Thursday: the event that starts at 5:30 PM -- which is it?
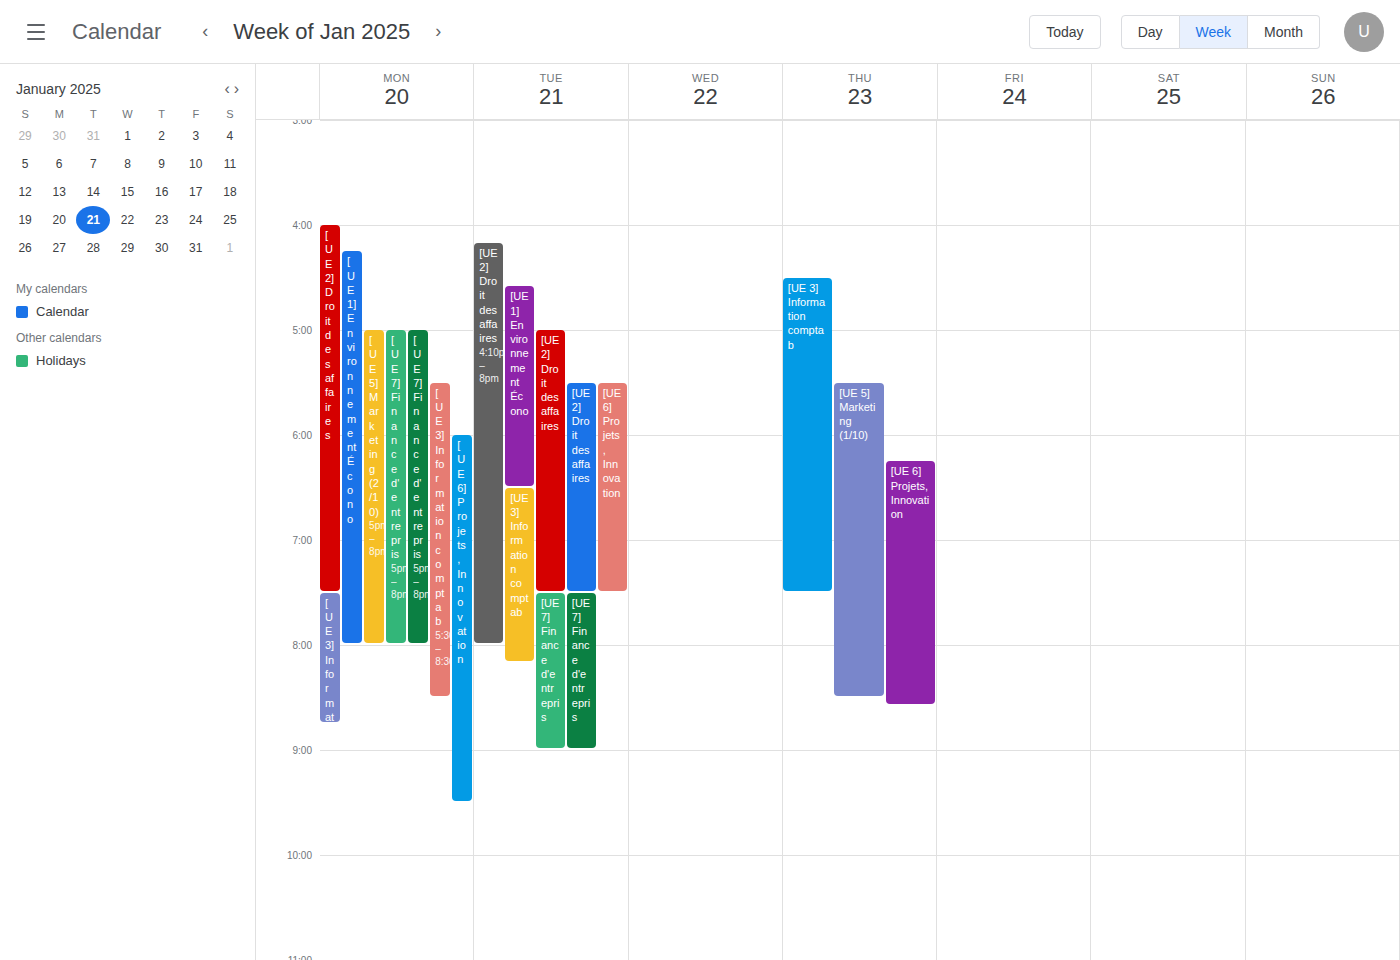
"[UE 5] Marketing (1/10)"